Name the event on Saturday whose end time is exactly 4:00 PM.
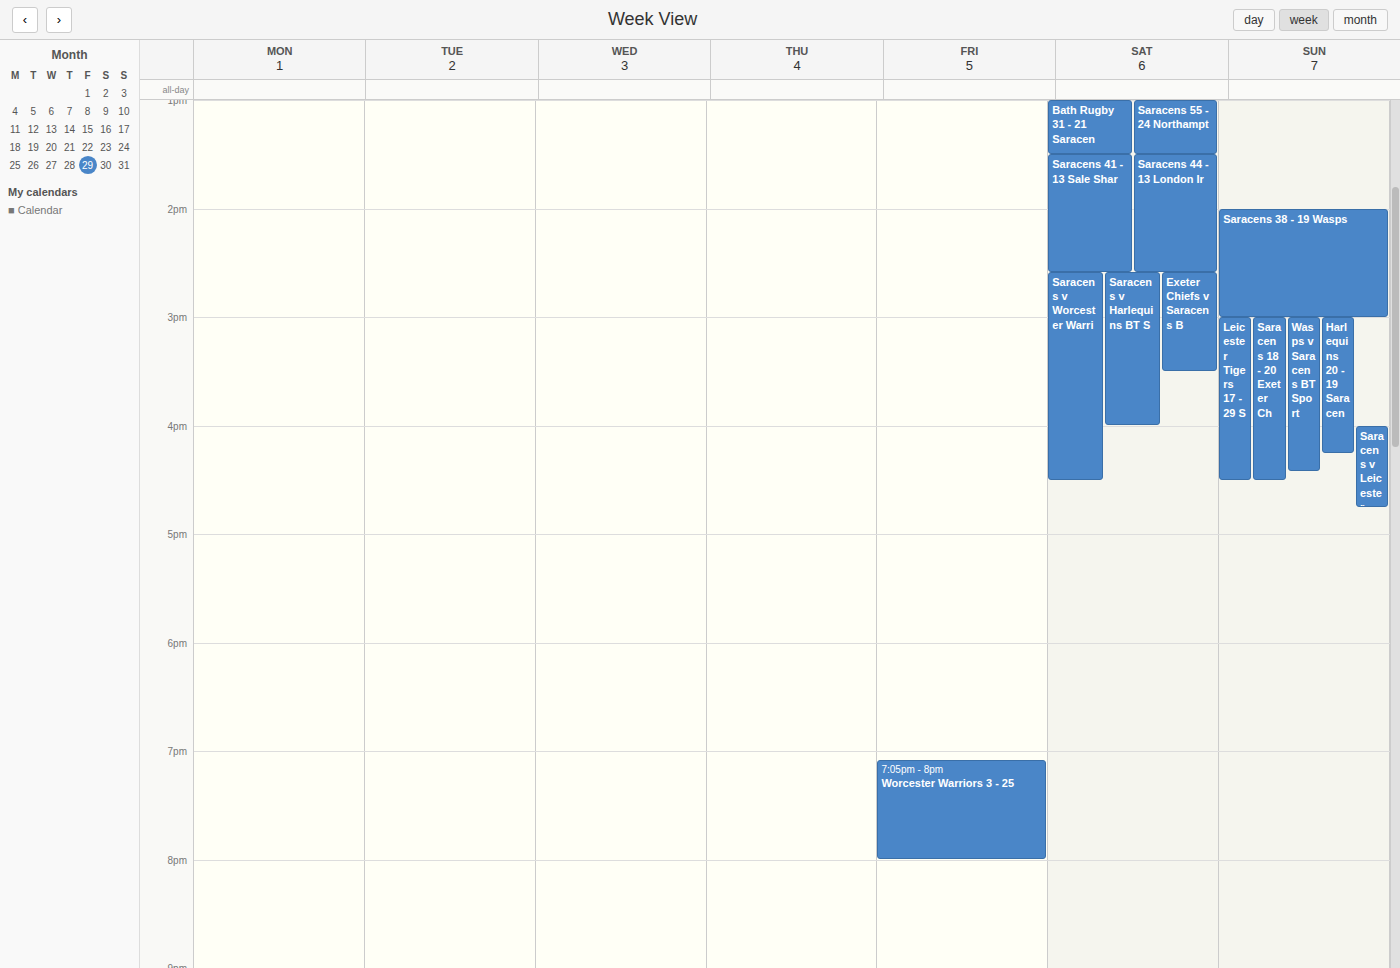
"Saracens v Harlequins BT S"